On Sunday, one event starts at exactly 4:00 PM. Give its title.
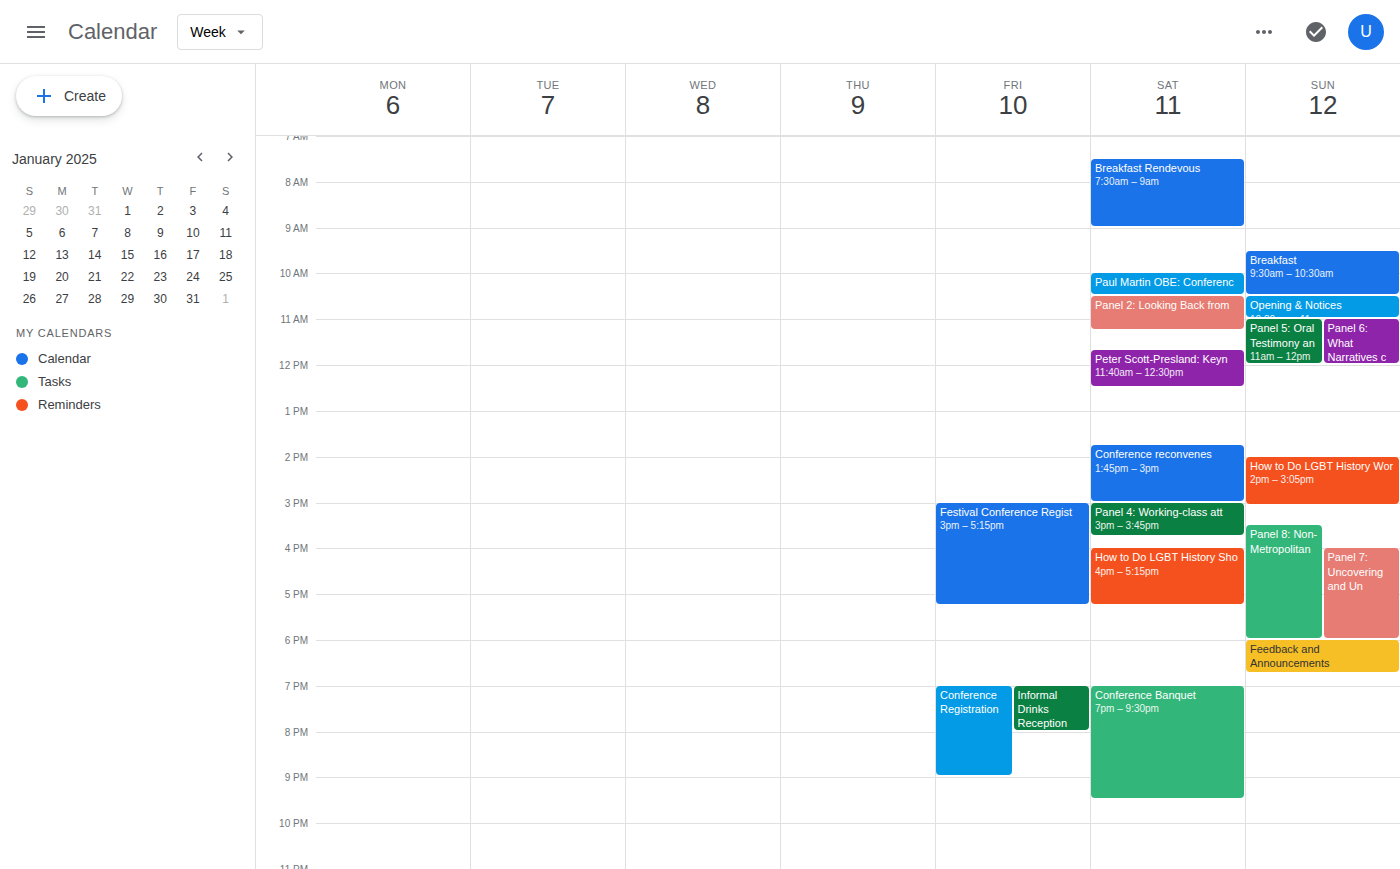
"Panel 7: Uncovering and Un"